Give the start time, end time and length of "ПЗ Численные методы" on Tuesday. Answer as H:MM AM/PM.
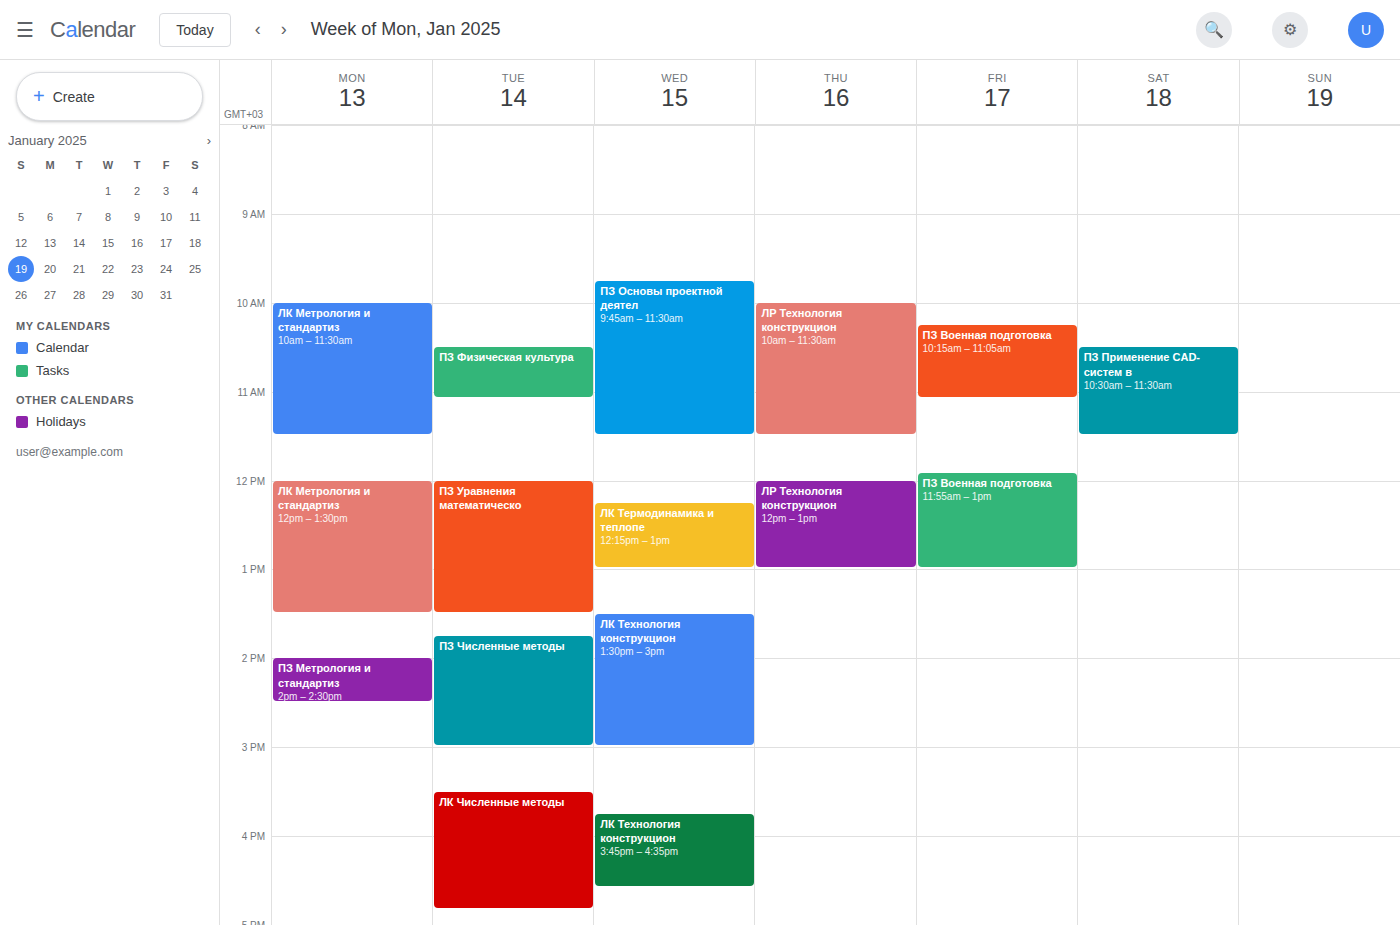
1:45 PM to 3:00 PM, 1 hour 15 minutes